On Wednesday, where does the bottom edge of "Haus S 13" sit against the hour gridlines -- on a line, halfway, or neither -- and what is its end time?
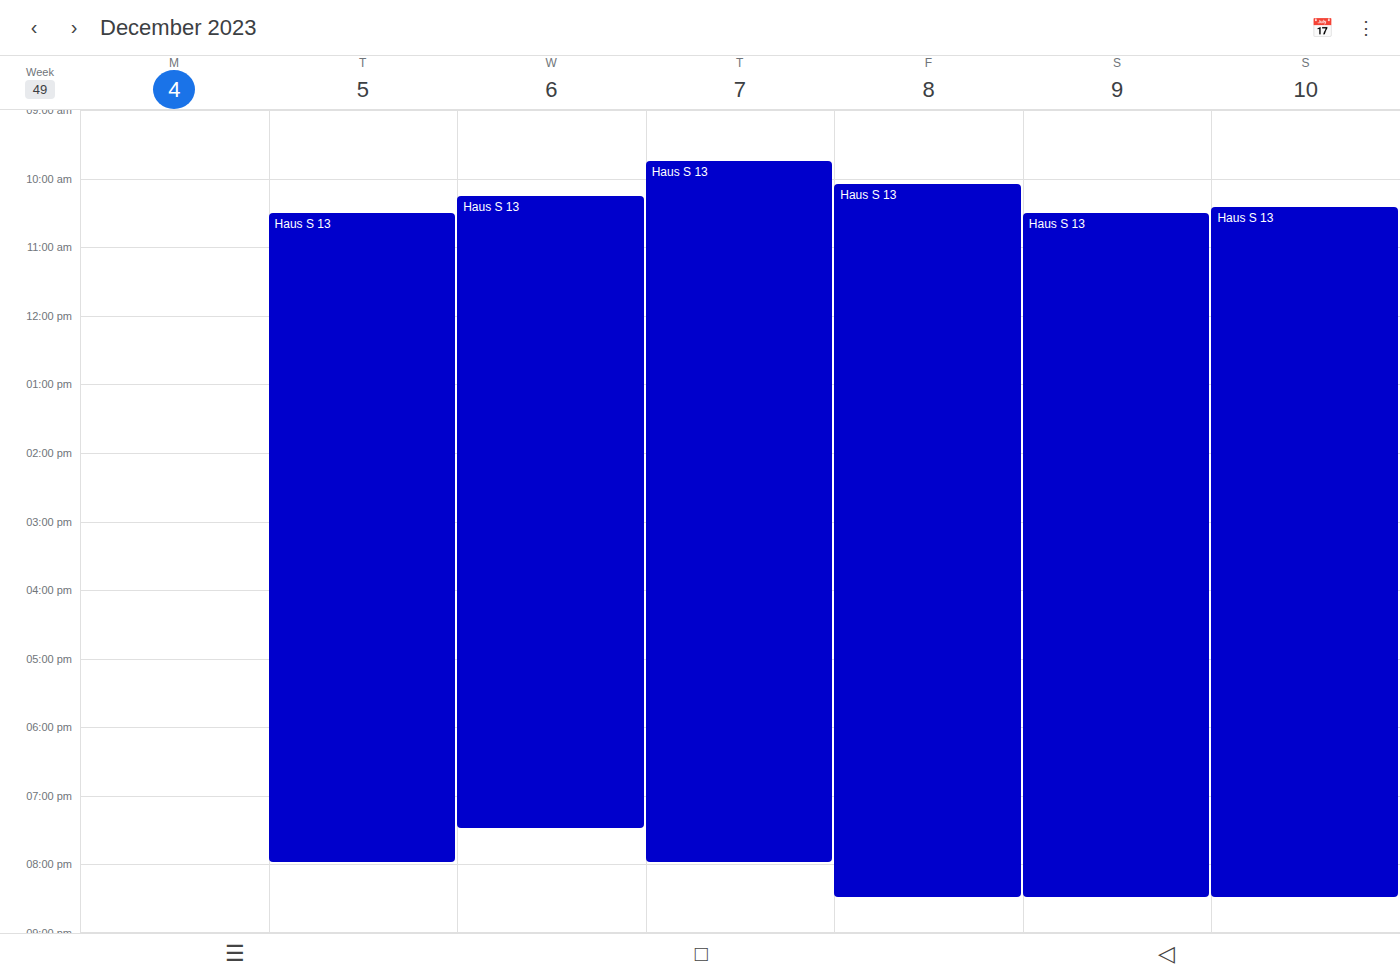
7:30 PM -- halfway between the 7 PM and 8 PM lines.